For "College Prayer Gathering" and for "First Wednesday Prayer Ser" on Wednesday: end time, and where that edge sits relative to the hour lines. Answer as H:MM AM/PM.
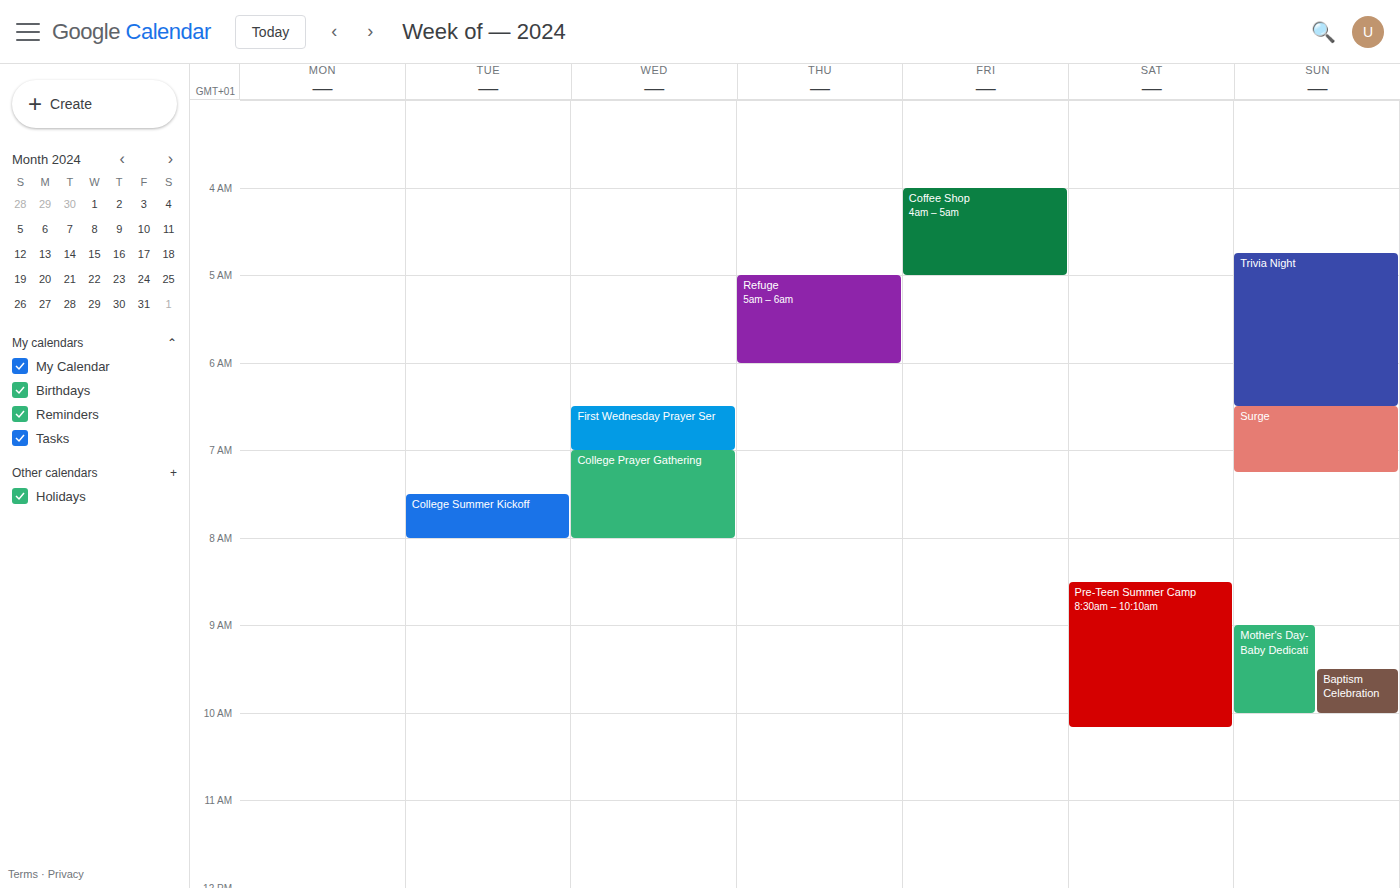
"College Prayer Gathering": 8:00 AM, exactly on the 8 AM line. "First Wednesday Prayer Ser": 7:00 AM, exactly on the 7 AM line.